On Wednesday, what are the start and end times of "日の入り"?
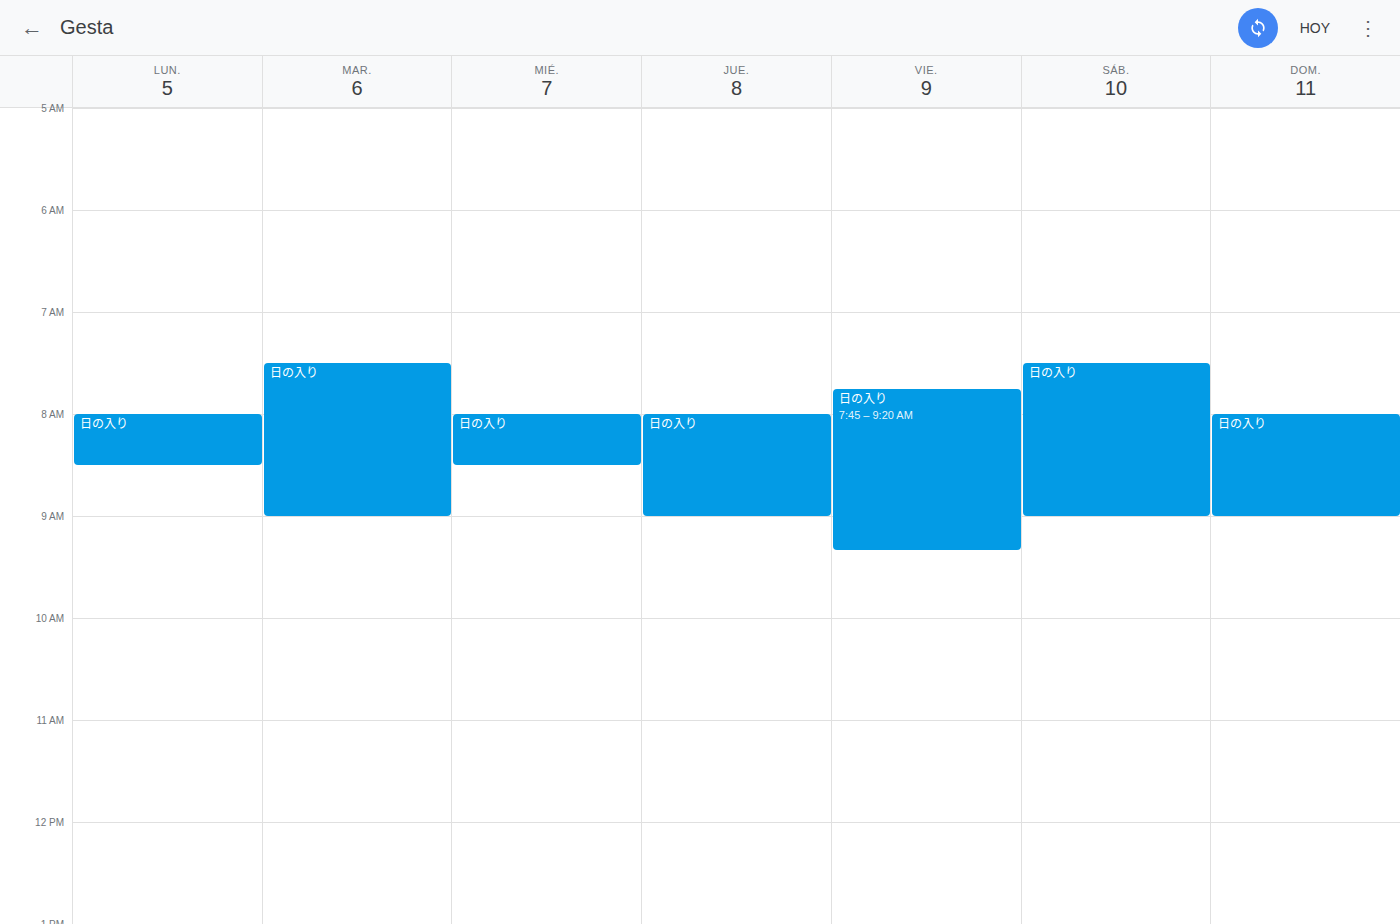
8:00 AM to 8:30 AM